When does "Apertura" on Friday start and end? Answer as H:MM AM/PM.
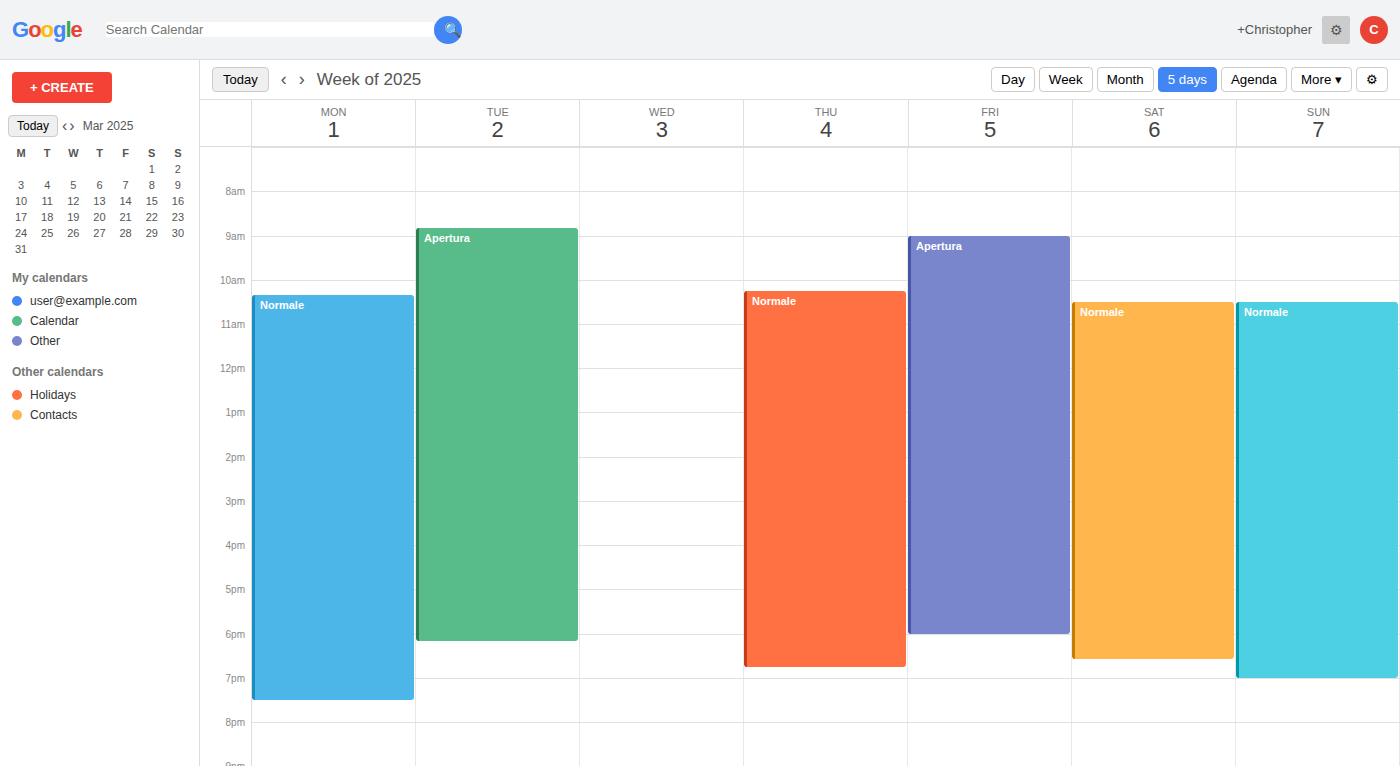
9:00 AM to 6:00 PM